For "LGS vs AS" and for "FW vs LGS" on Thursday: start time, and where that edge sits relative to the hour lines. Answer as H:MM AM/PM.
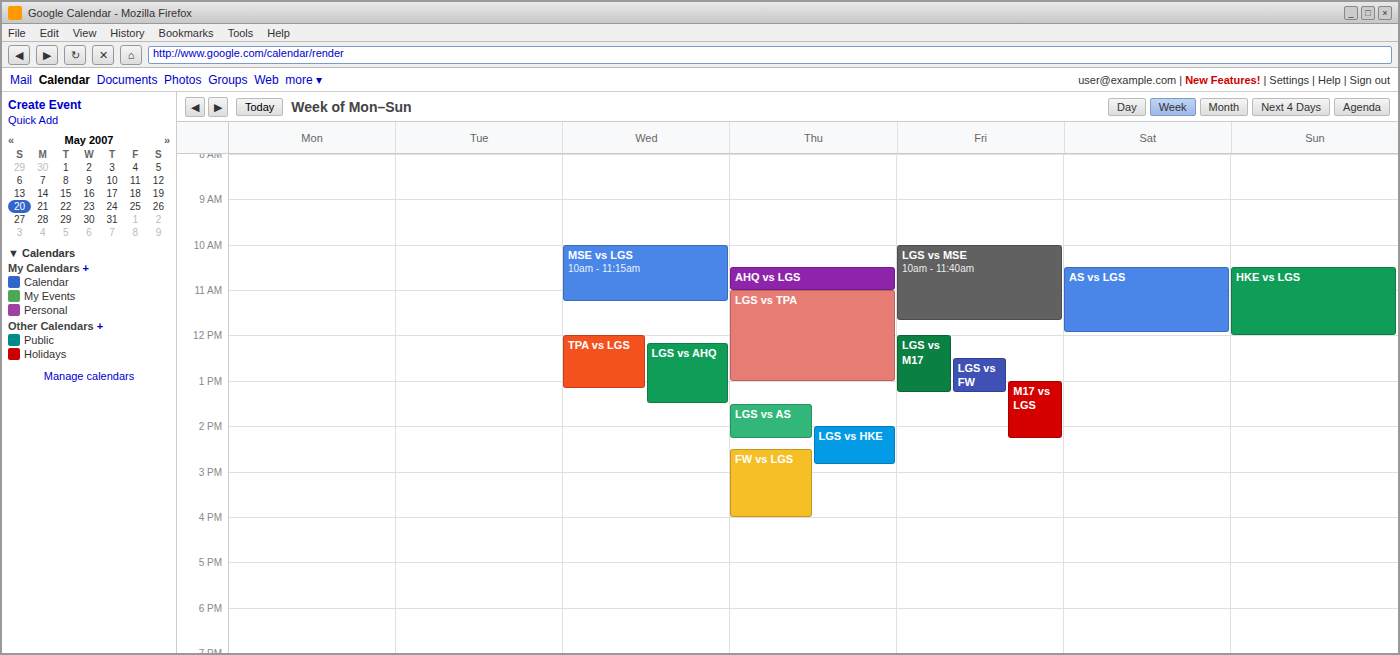
"LGS vs AS": 1:30 PM, halfway between the 1 PM and 2 PM lines. "FW vs LGS": 2:30 PM, halfway between the 2 PM and 3 PM lines.